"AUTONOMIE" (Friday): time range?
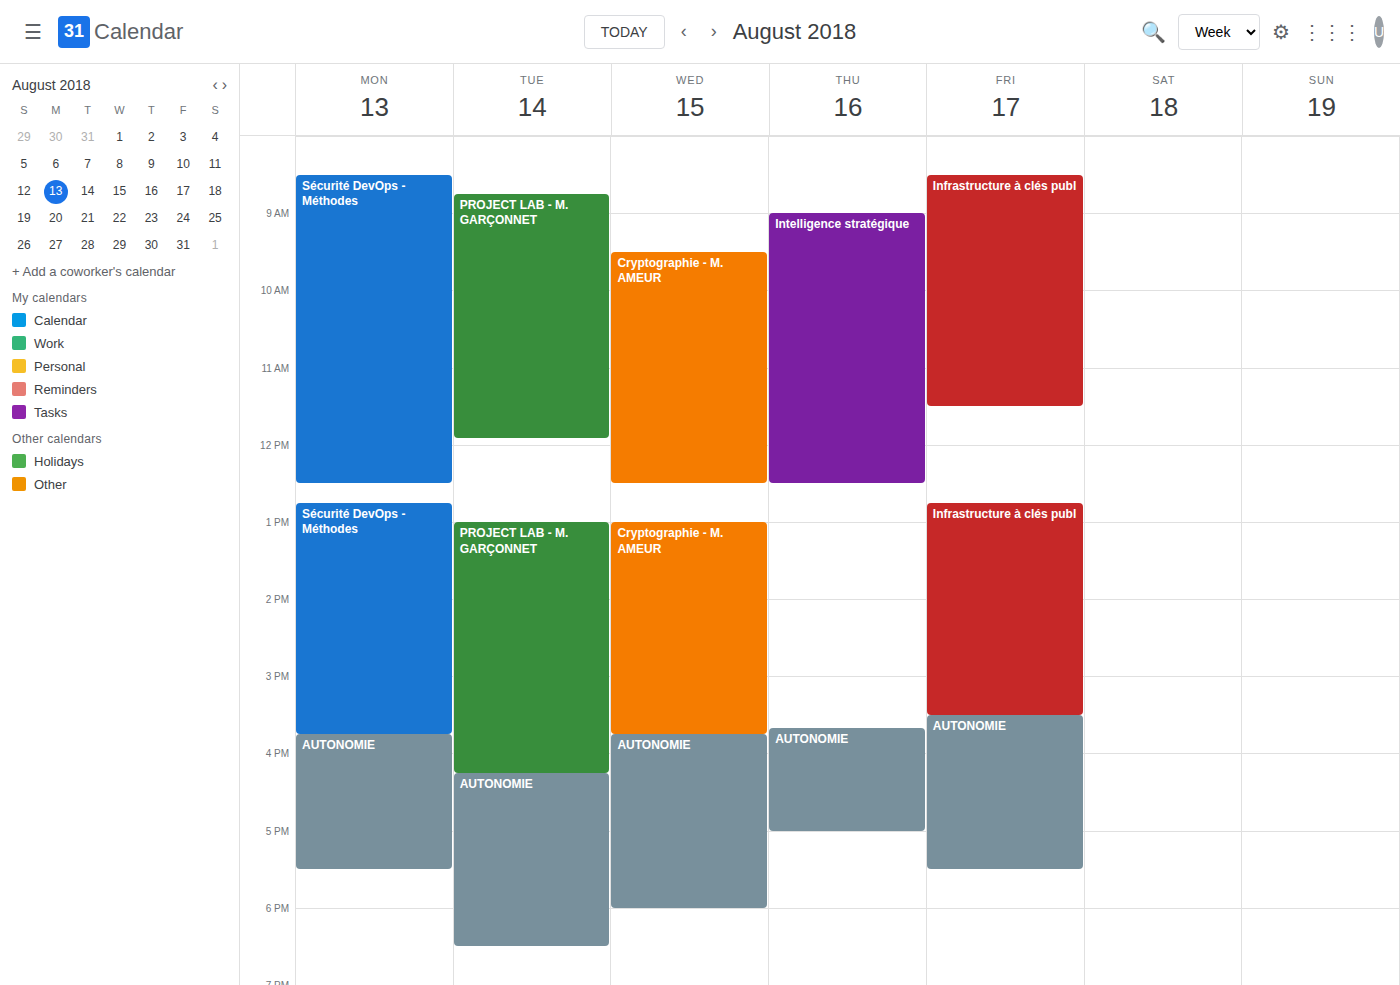
3:30 PM to 5:30 PM